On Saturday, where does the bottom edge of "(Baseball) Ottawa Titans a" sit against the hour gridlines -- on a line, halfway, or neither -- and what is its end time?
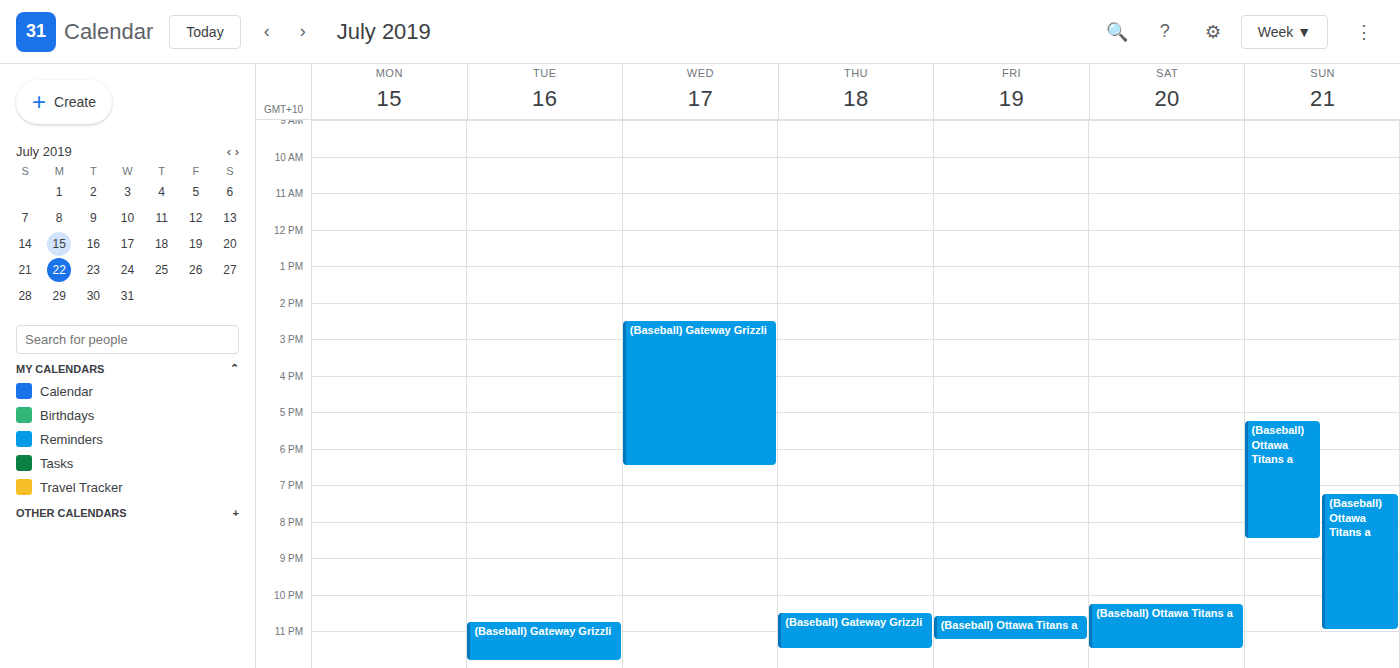
11:30 PM -- halfway between the 11 PM and 12 AM lines.